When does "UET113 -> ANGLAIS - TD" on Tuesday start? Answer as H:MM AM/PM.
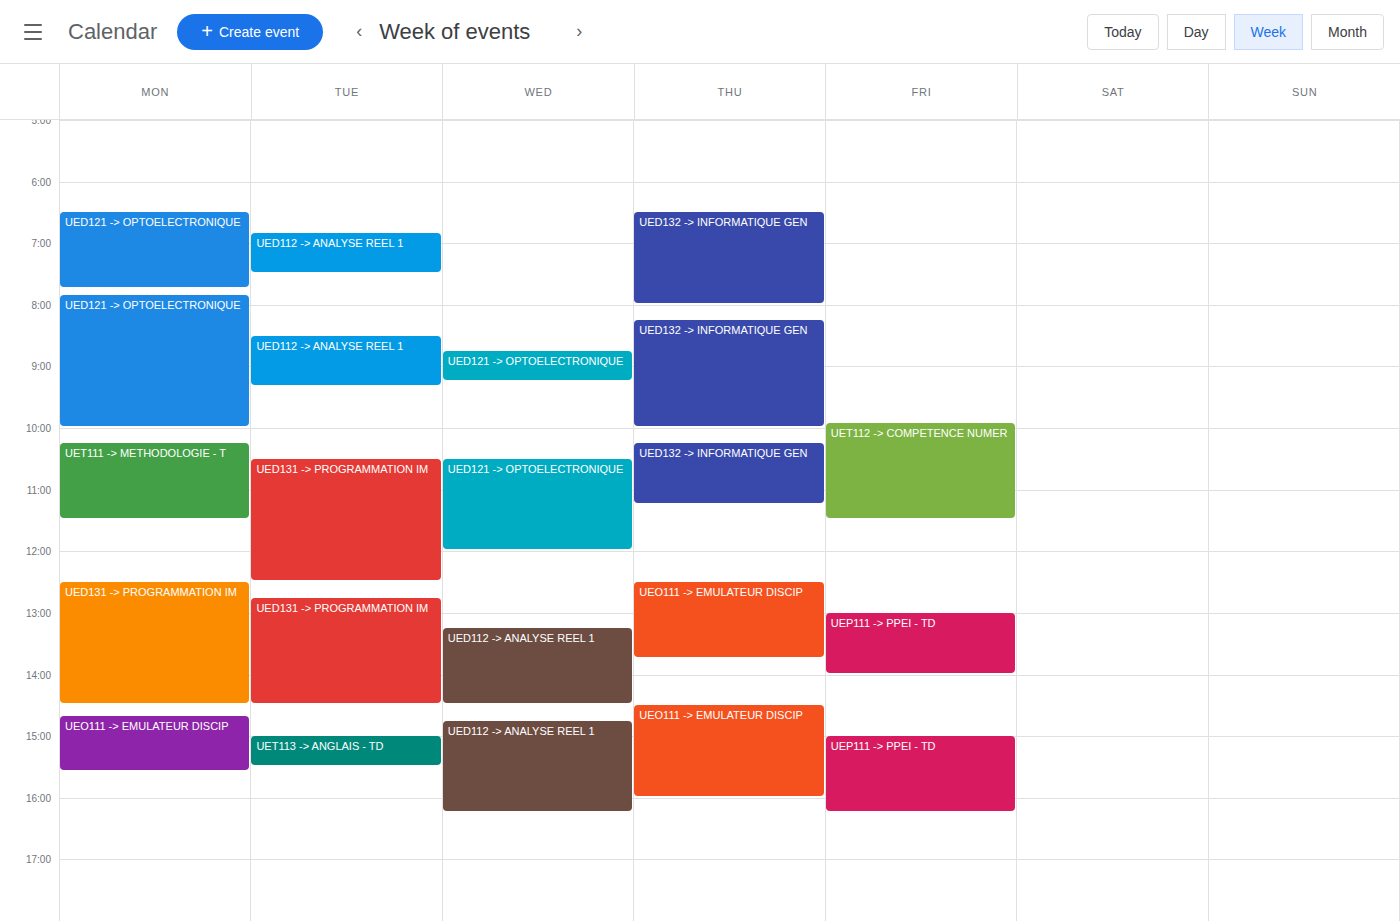
3:00 PM